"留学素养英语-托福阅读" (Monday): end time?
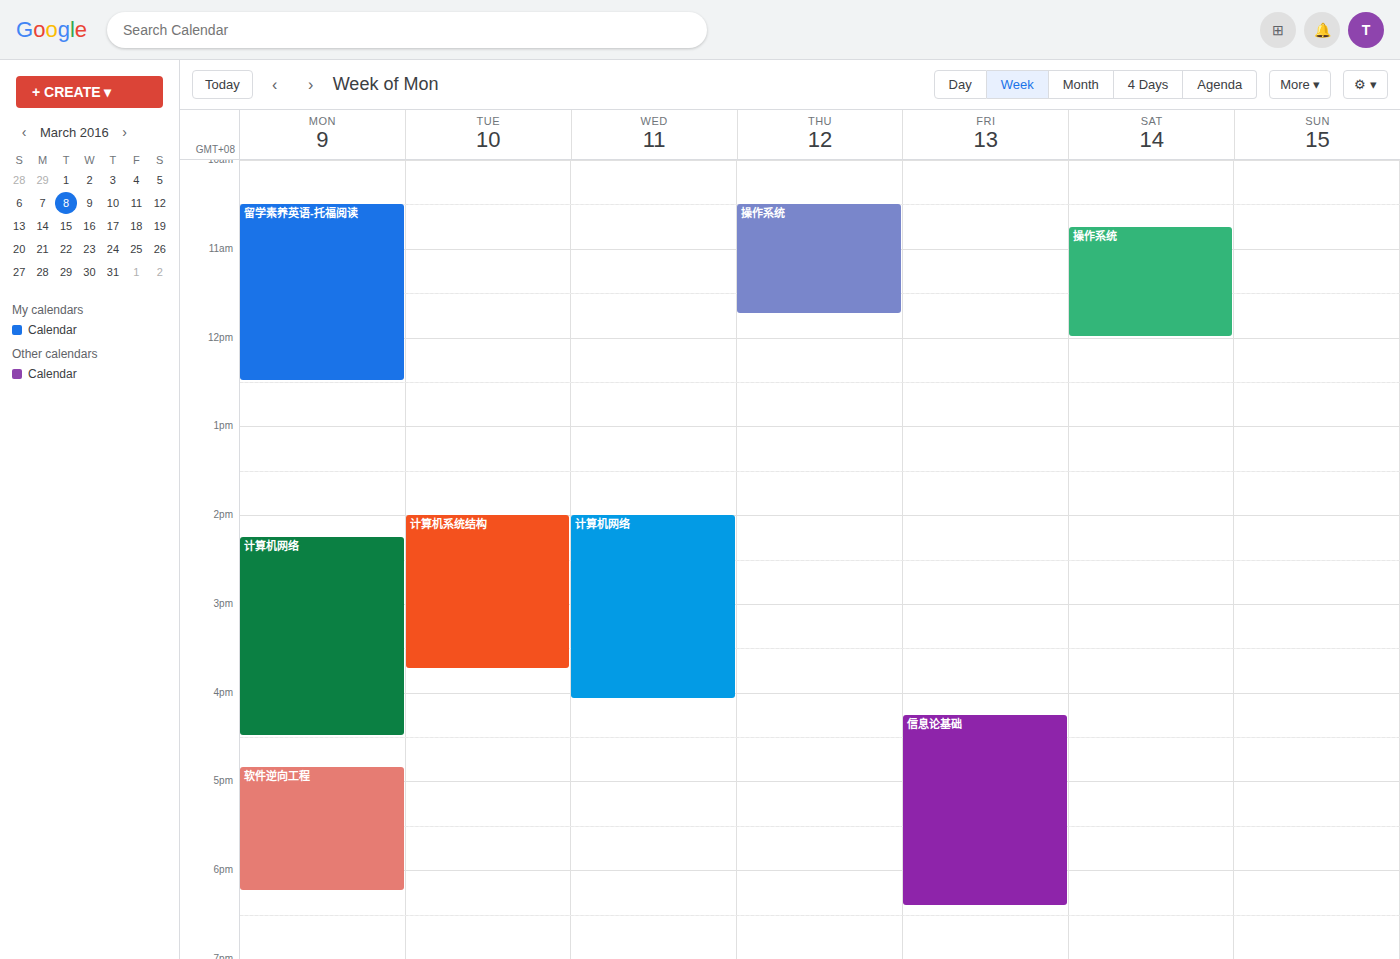
12:30 PM